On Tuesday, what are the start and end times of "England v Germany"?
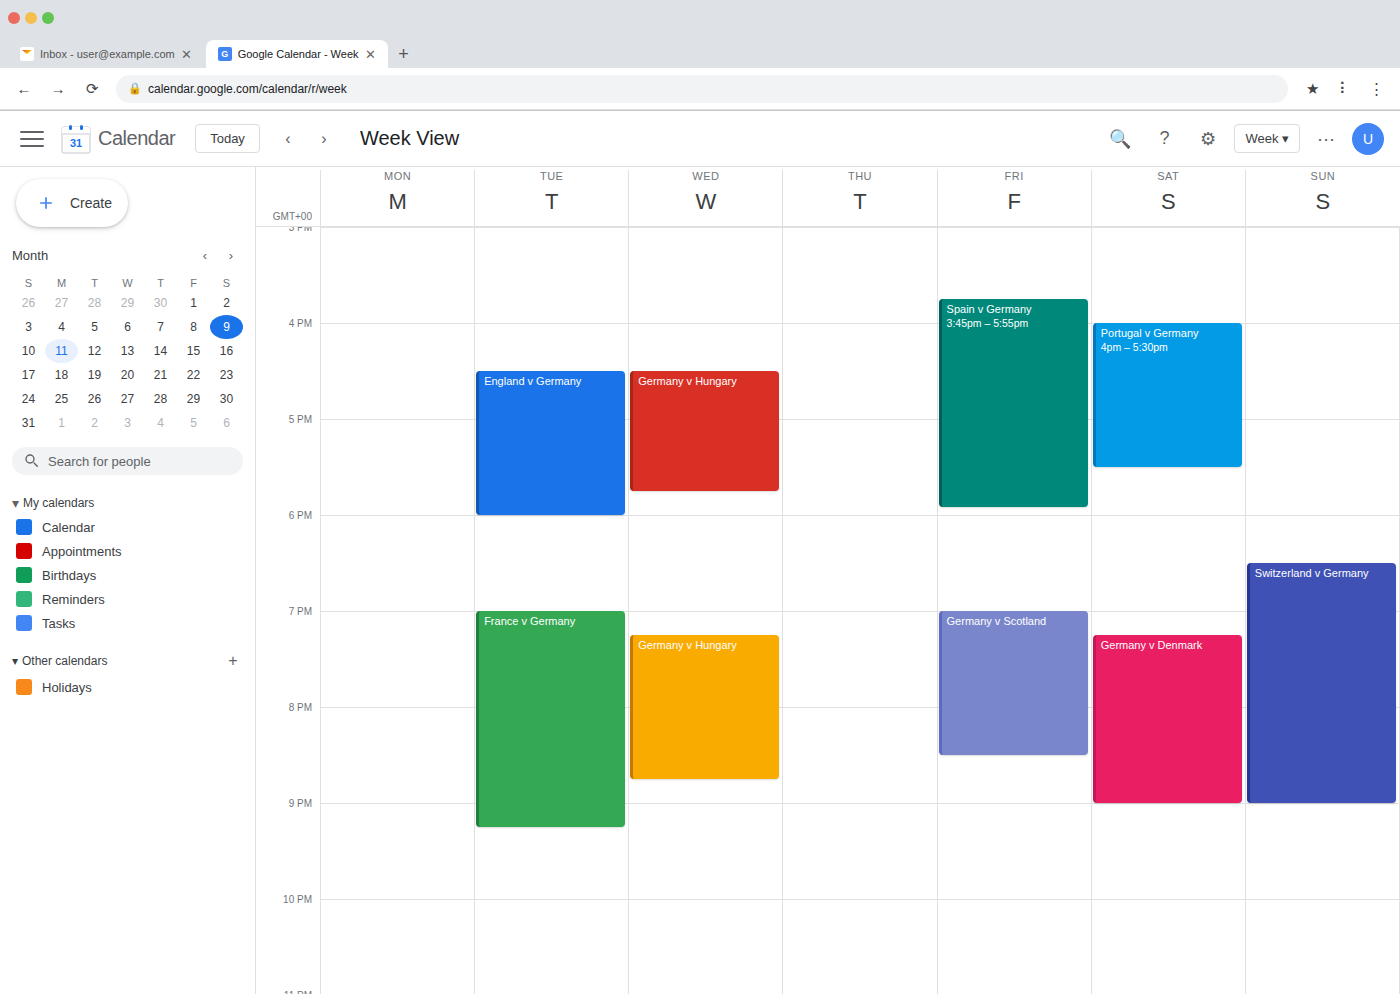
4:30 PM to 6:00 PM